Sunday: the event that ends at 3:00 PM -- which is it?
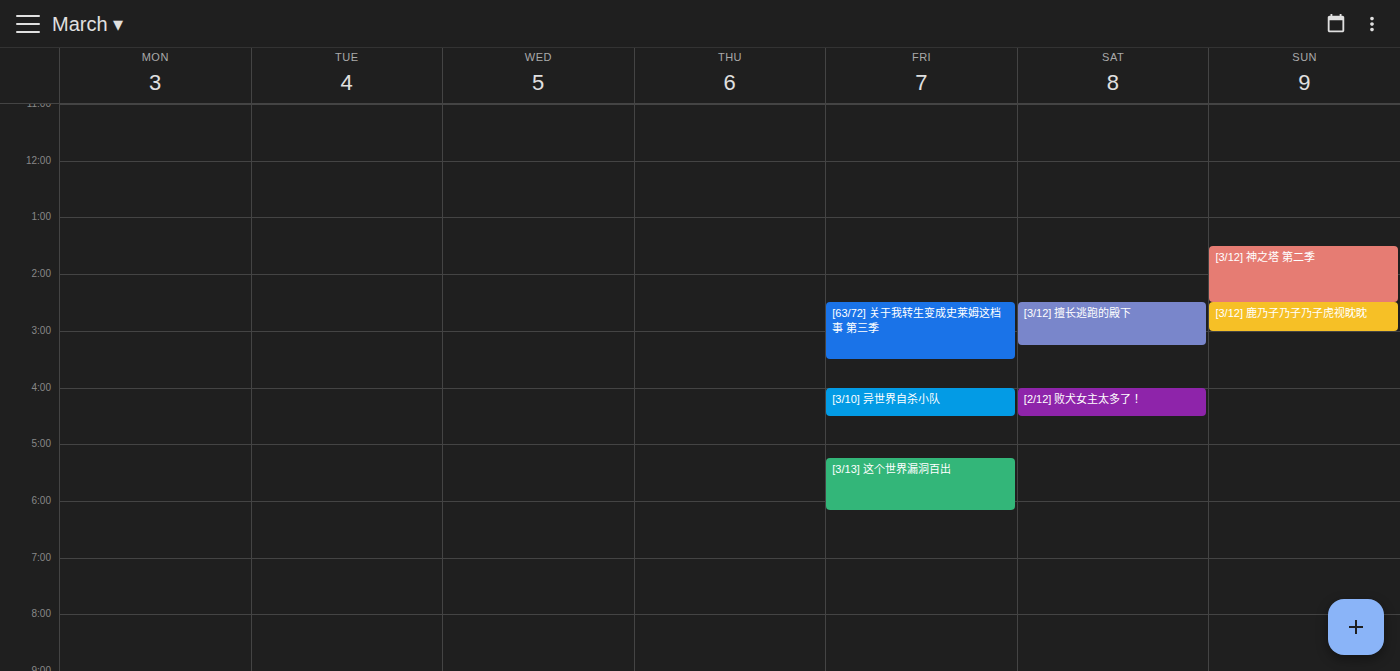
"[3/12] 鹿乃子乃子乃子虎视眈眈"